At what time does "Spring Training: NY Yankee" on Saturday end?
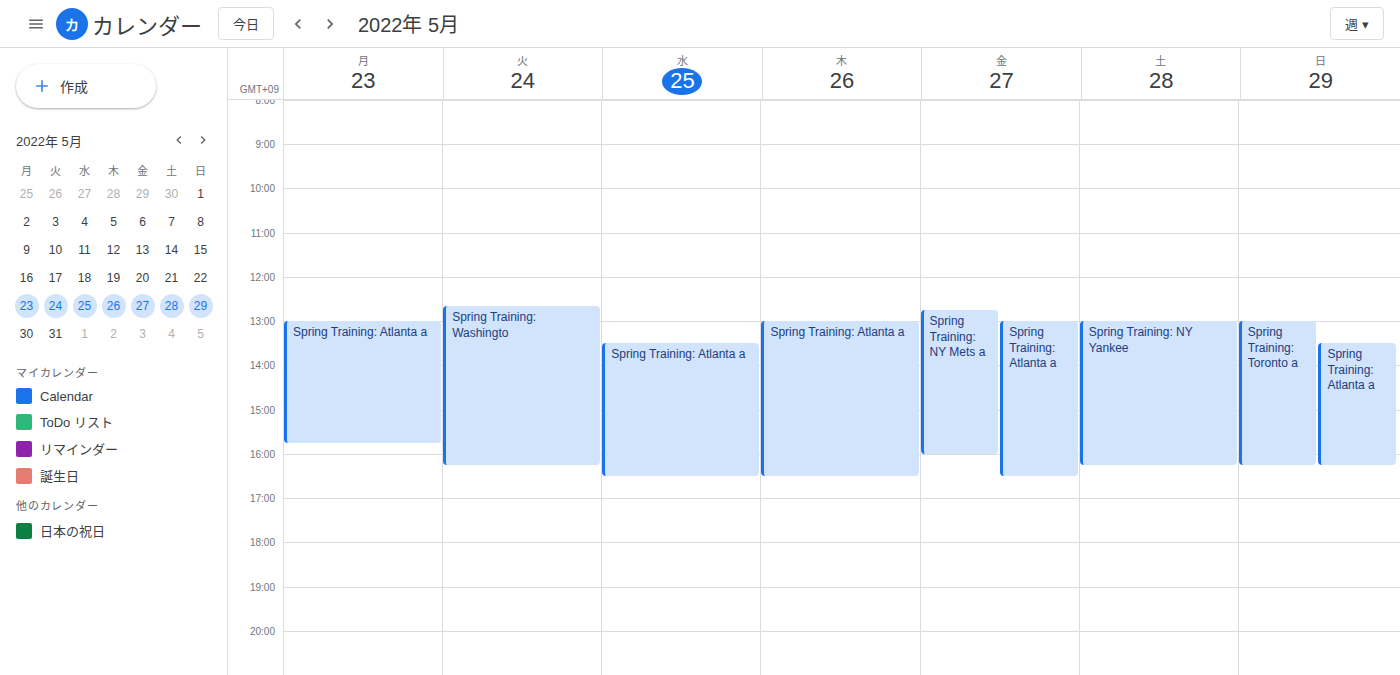
4:15 PM